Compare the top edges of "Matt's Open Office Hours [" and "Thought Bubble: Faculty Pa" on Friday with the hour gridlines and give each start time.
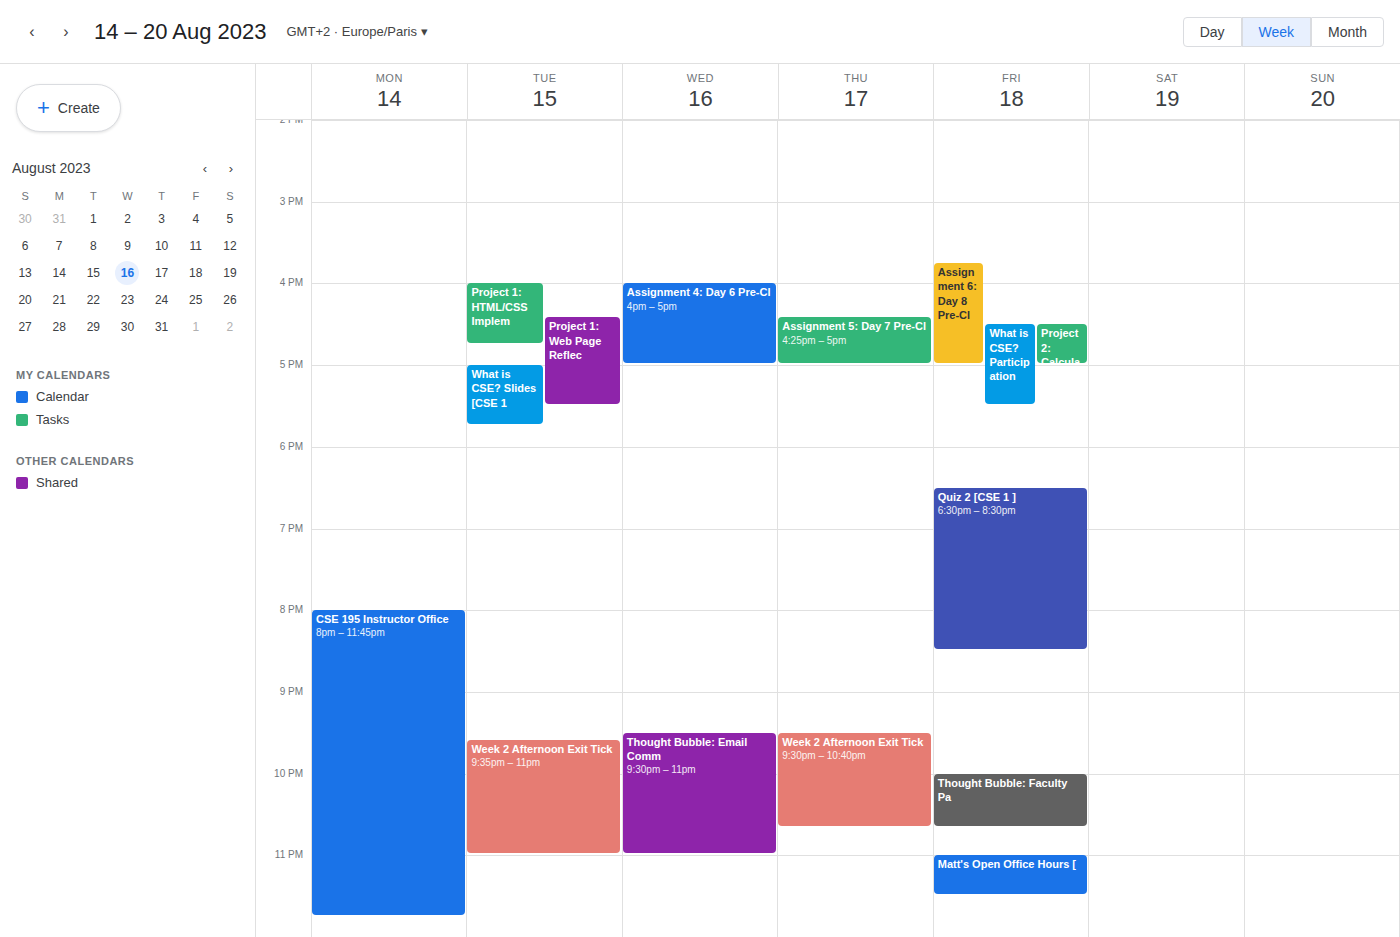
"Matt's Open Office Hours [": 23:00, exactly on the 23:00 line. "Thought Bubble: Faculty Pa": 22:00, exactly on the 22:00 line.